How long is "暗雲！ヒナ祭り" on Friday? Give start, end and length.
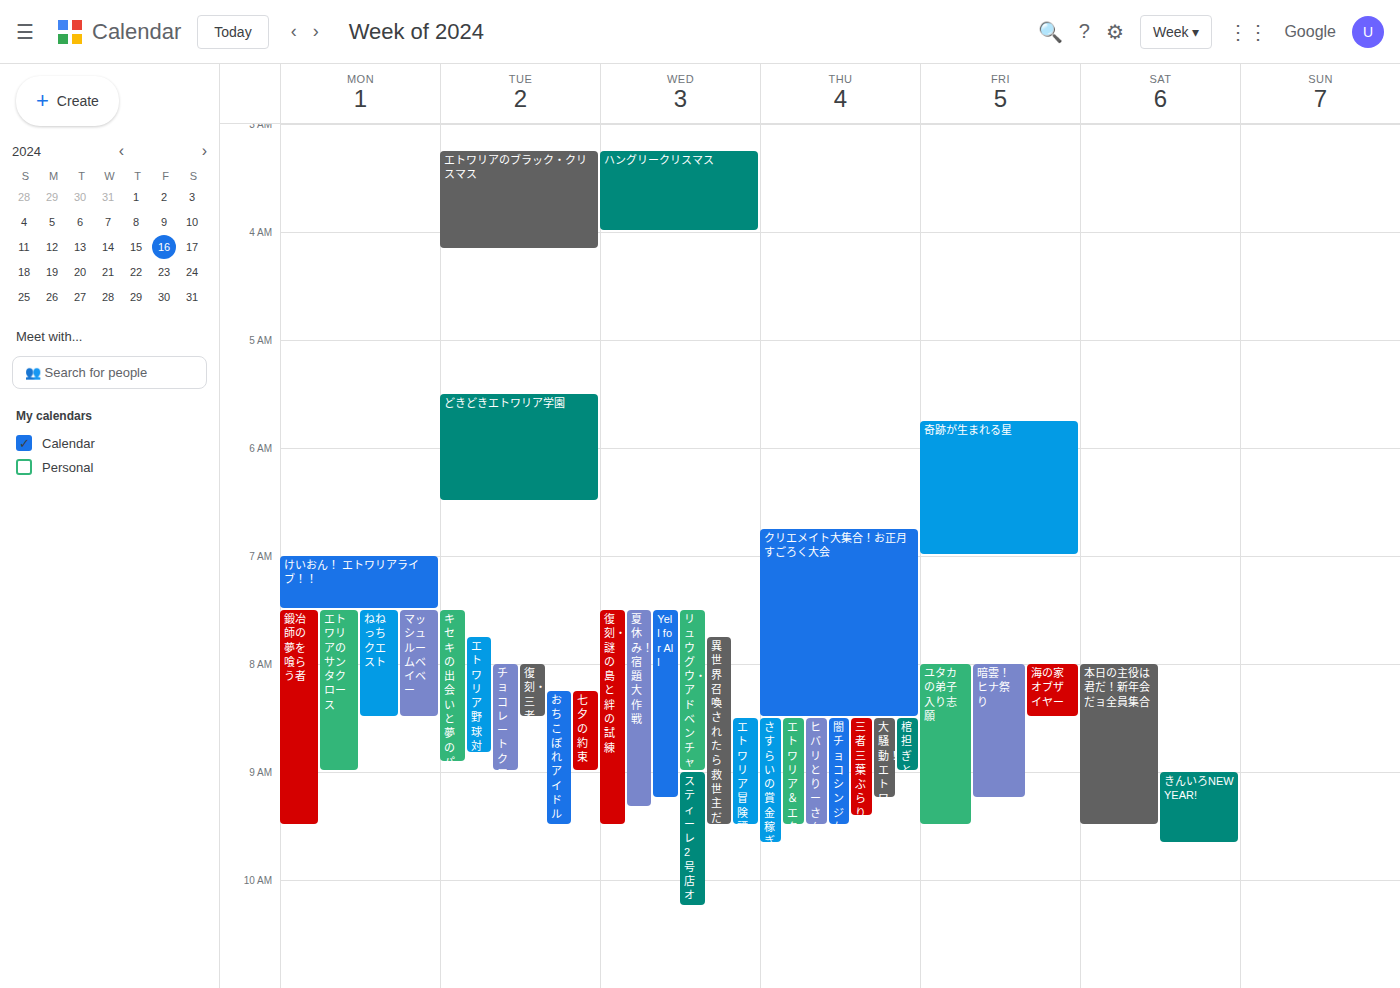
8:00 AM to 9:15 AM, 1 hour 15 minutes